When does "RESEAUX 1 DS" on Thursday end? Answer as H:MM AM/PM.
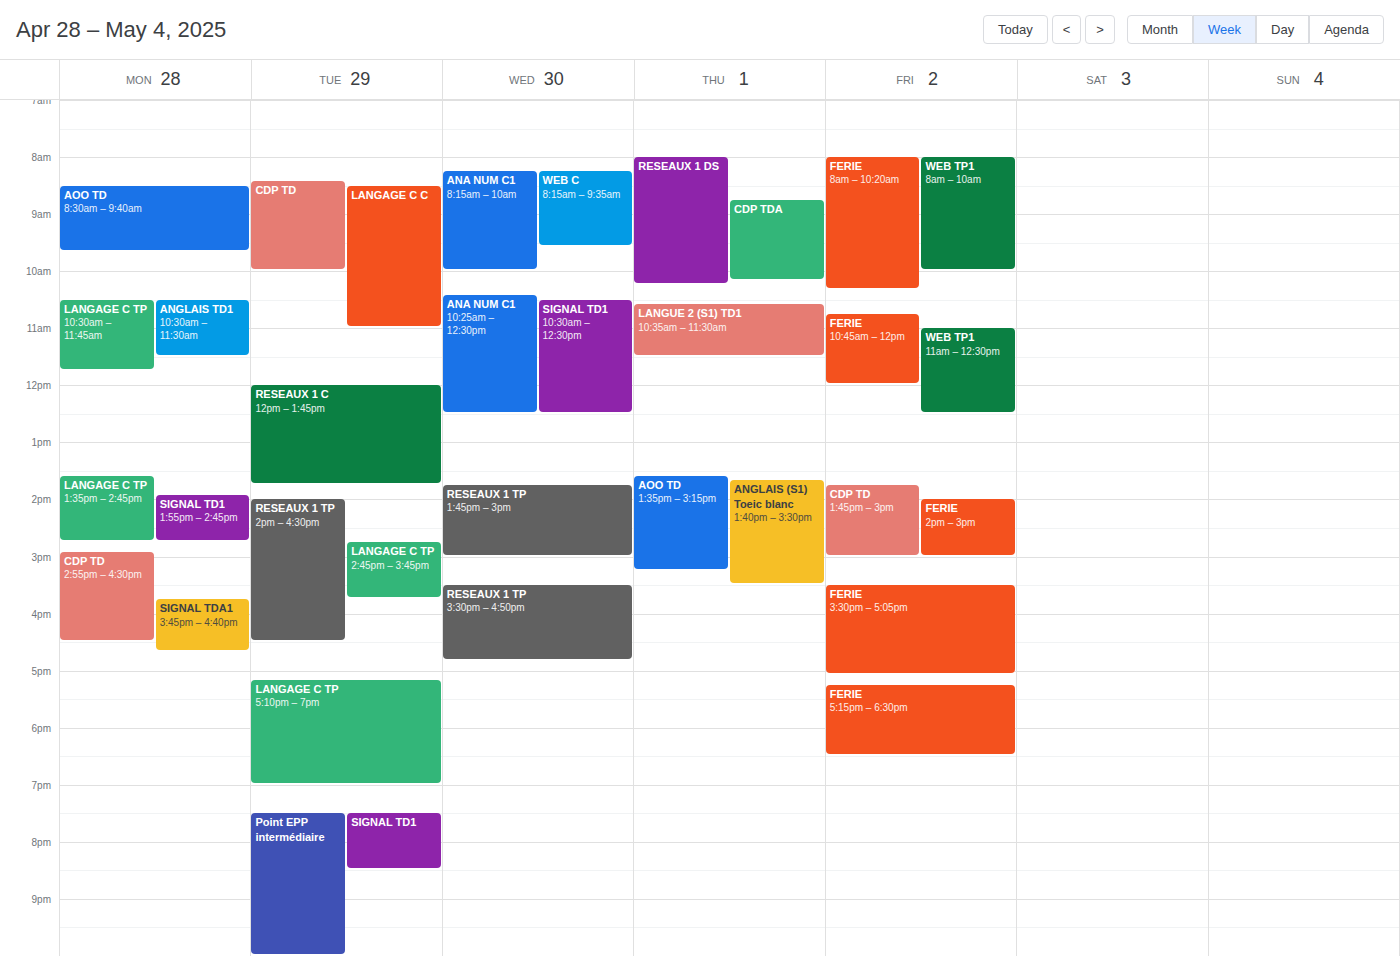
10:15 AM